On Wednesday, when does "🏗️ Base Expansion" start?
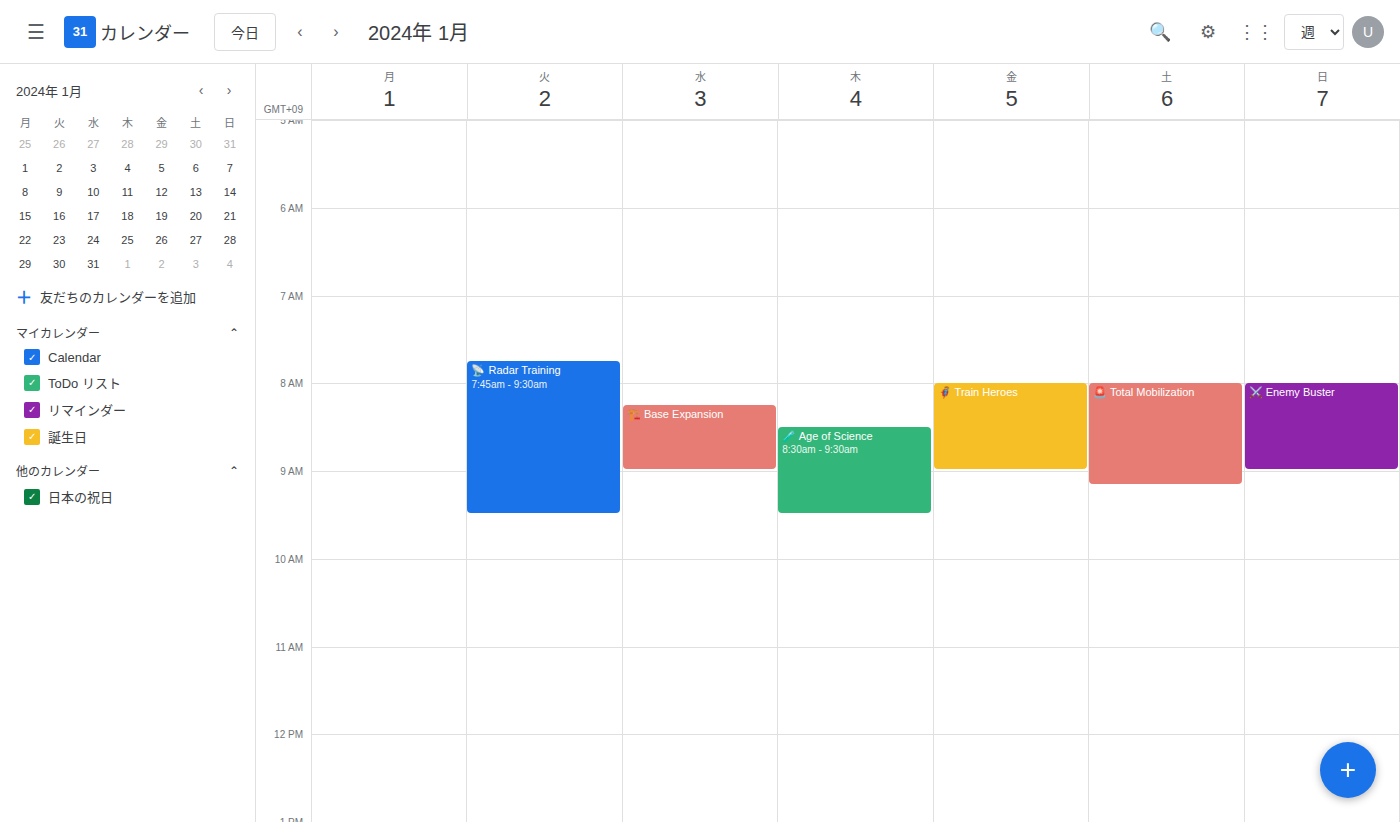
8:15 AM